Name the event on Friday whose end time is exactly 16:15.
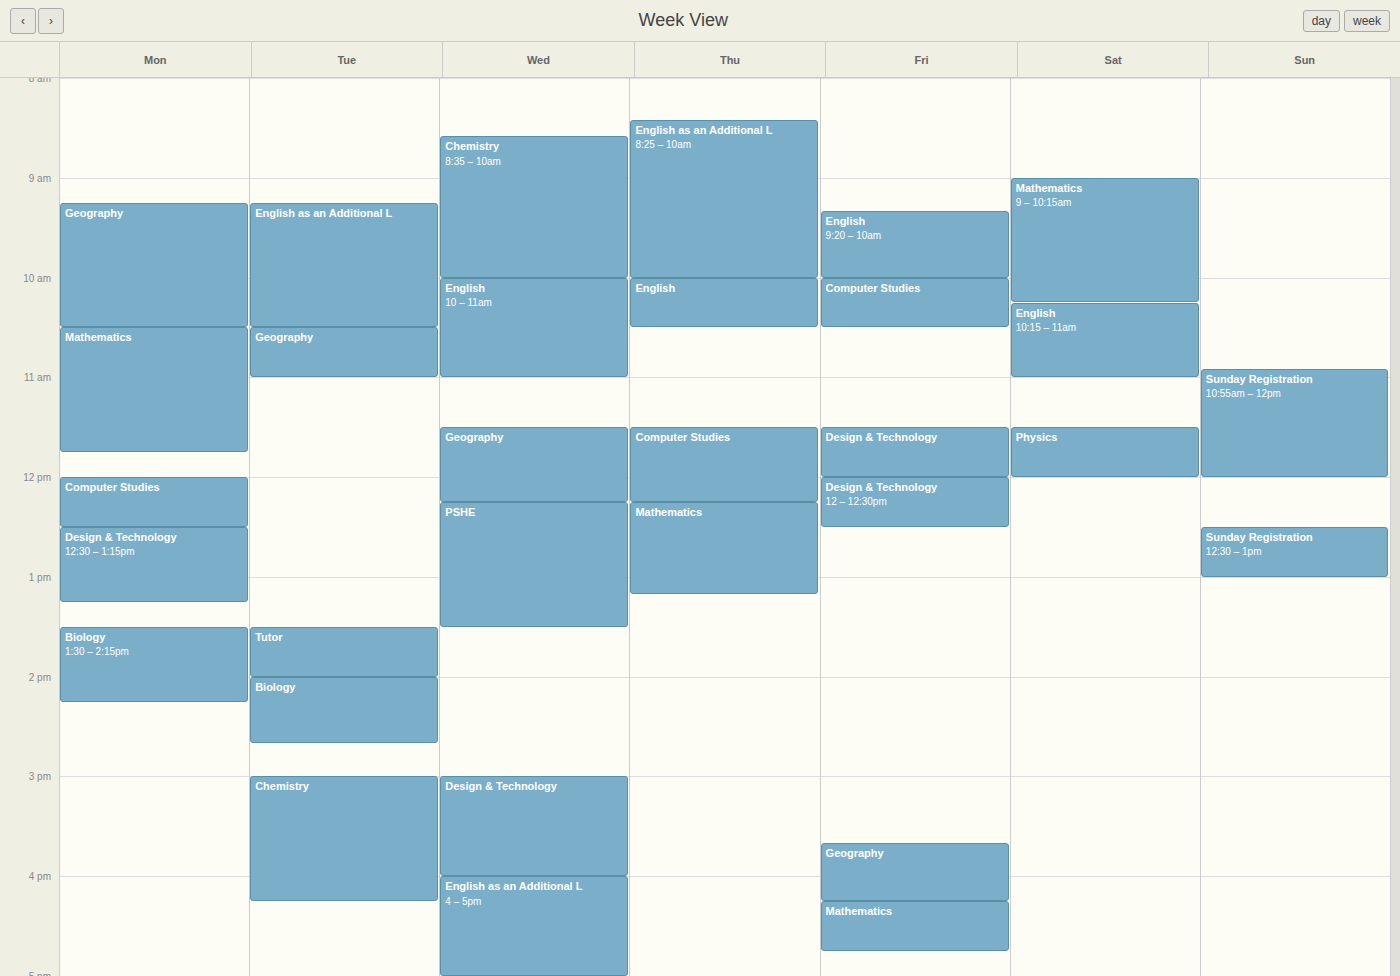
"Geography"